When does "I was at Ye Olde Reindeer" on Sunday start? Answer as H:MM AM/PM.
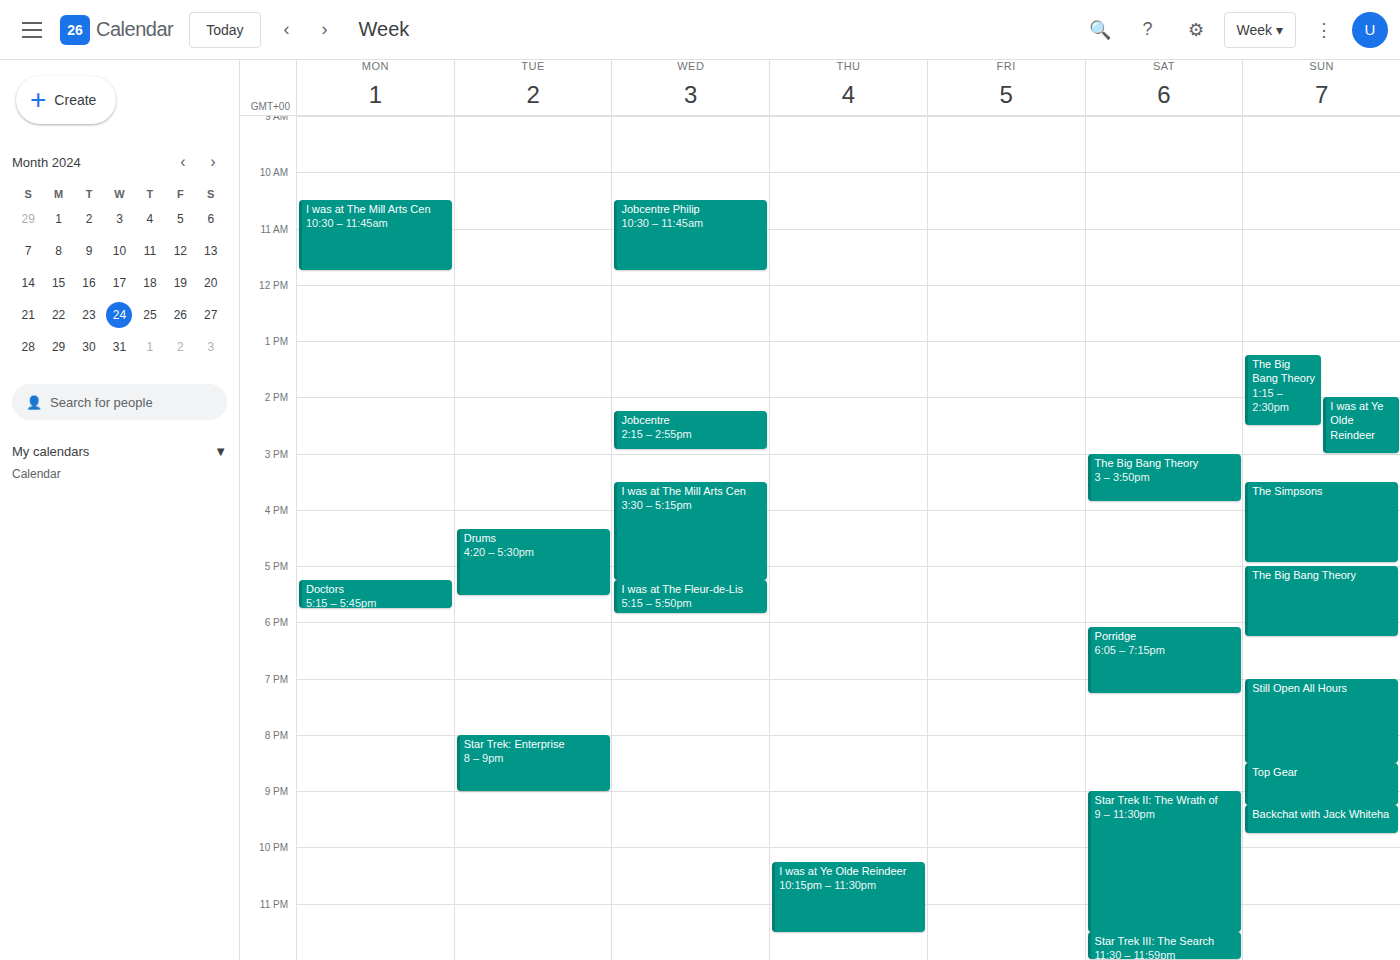
2:00 PM